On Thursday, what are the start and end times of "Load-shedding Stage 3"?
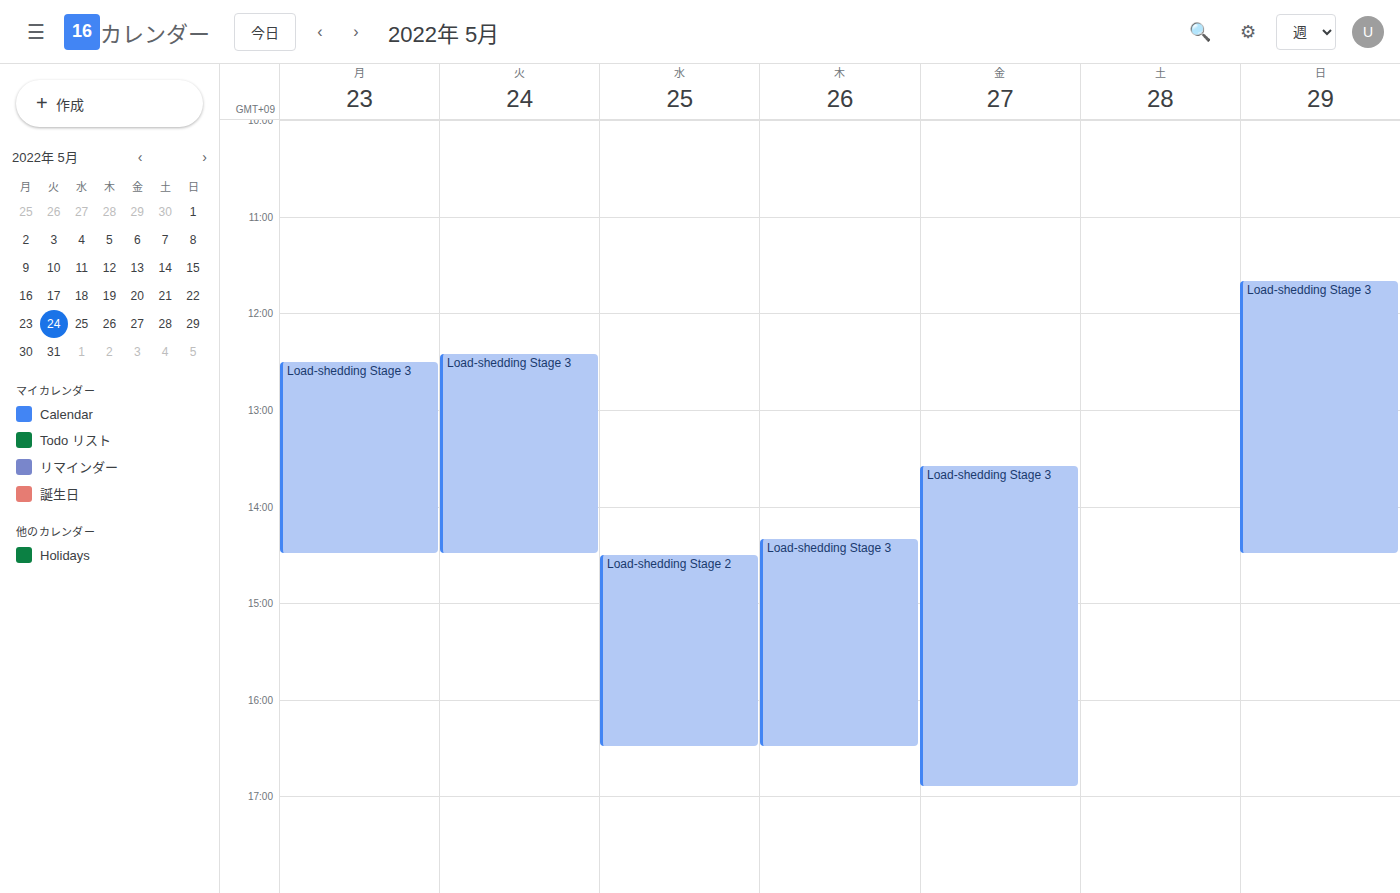
2:20 PM to 4:30 PM